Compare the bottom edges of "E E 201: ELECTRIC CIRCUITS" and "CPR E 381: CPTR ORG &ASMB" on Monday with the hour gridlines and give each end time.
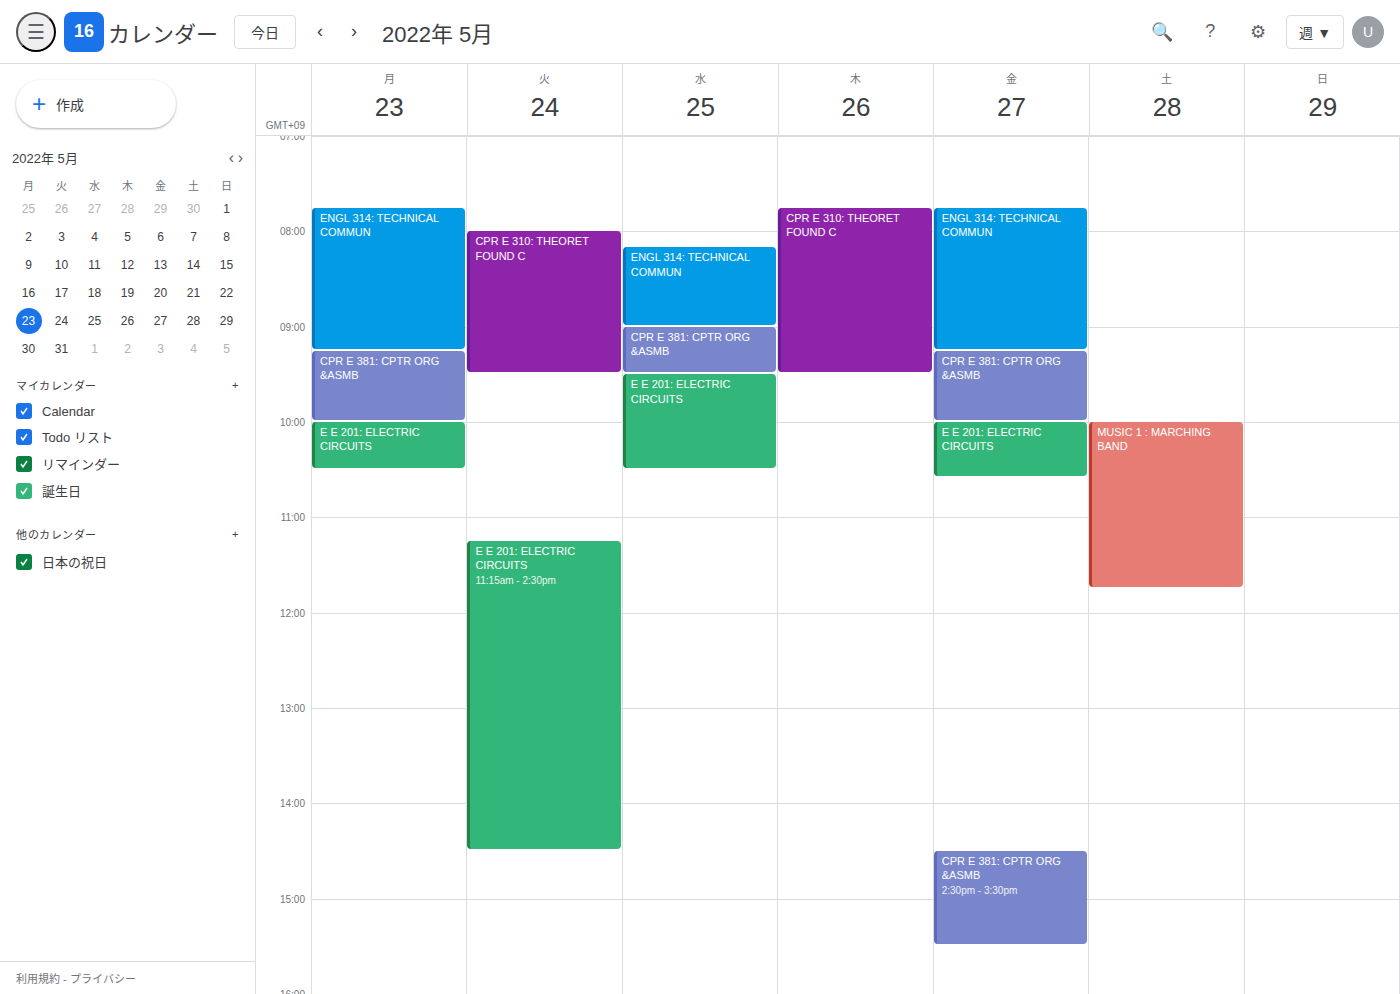
"E E 201: ELECTRIC CIRCUITS": 10:30 AM, halfway between the 10 AM and 11 AM lines. "CPR E 381: CPTR ORG &ASMB": 10:00 AM, exactly on the 10 AM line.